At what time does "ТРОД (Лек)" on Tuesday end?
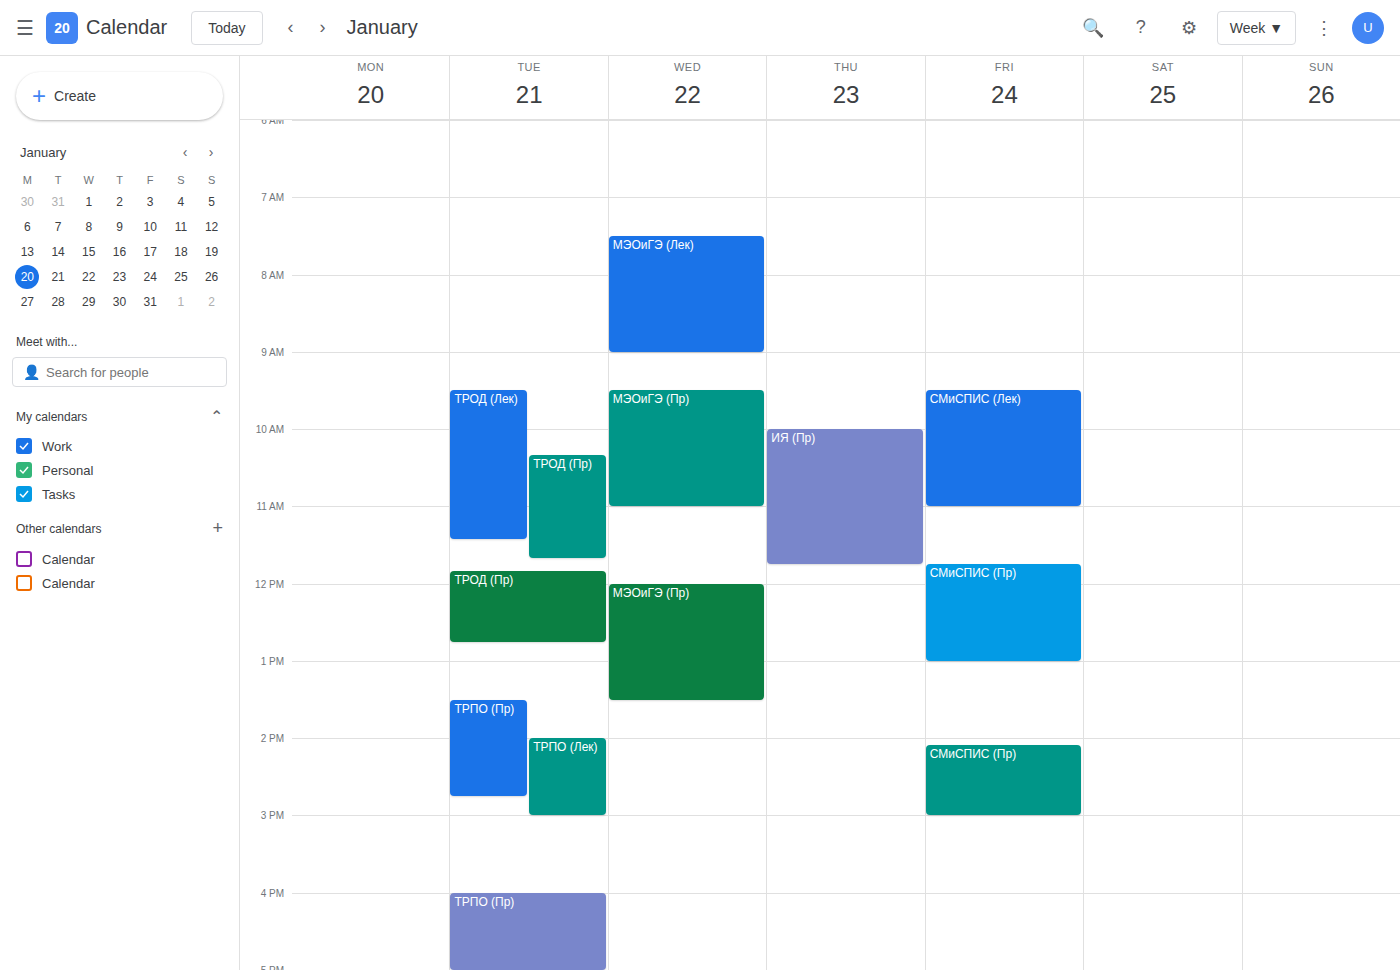
11:25 AM